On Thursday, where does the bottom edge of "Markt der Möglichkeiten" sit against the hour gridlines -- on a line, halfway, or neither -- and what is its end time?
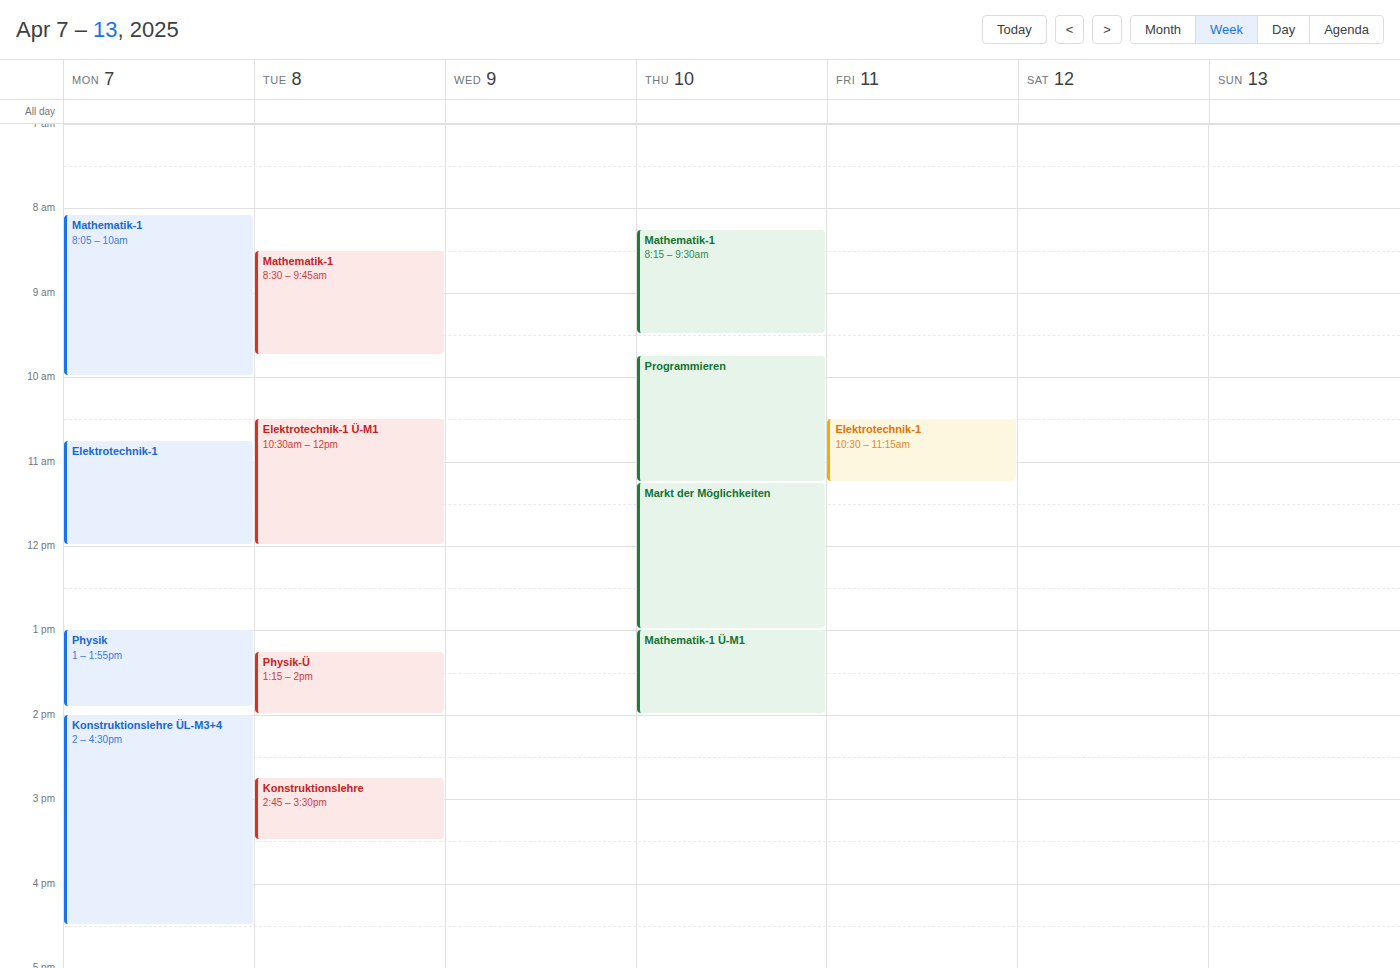
1:00 PM -- exactly on the 1 PM line.